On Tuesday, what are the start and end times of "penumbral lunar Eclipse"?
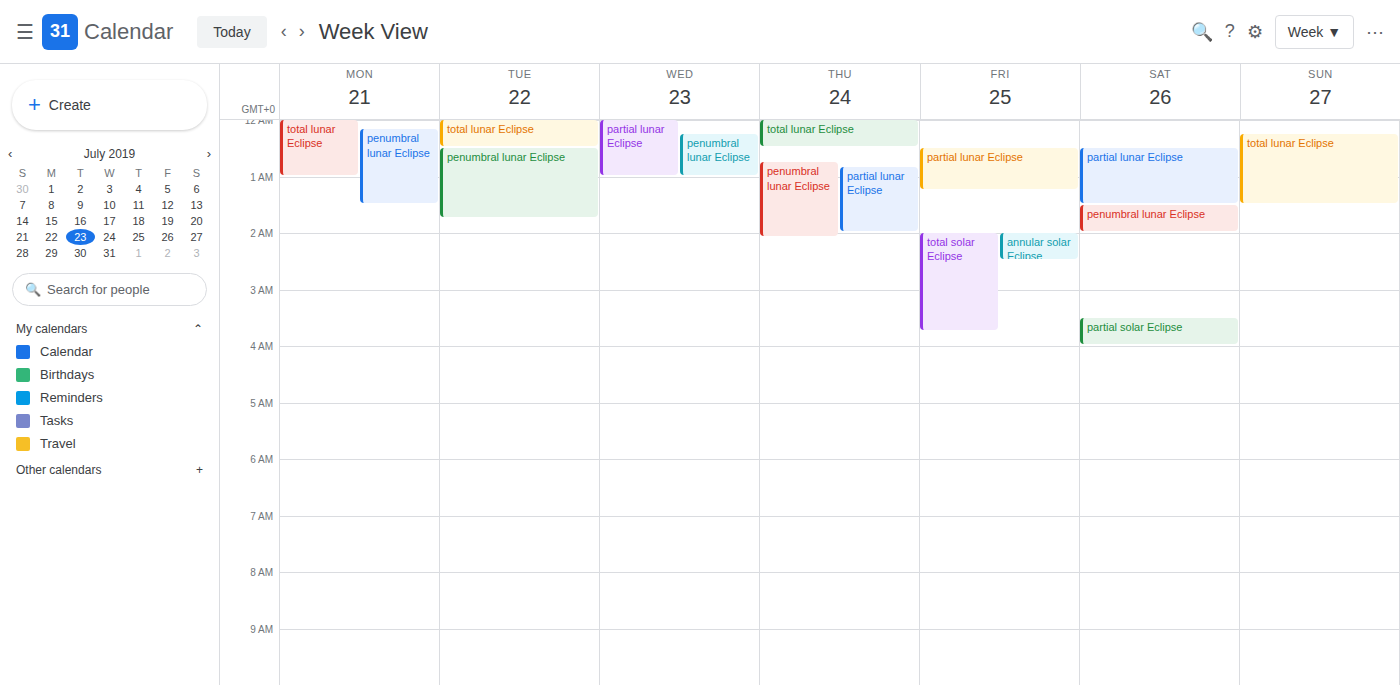
12:30 AM to 1:45 AM